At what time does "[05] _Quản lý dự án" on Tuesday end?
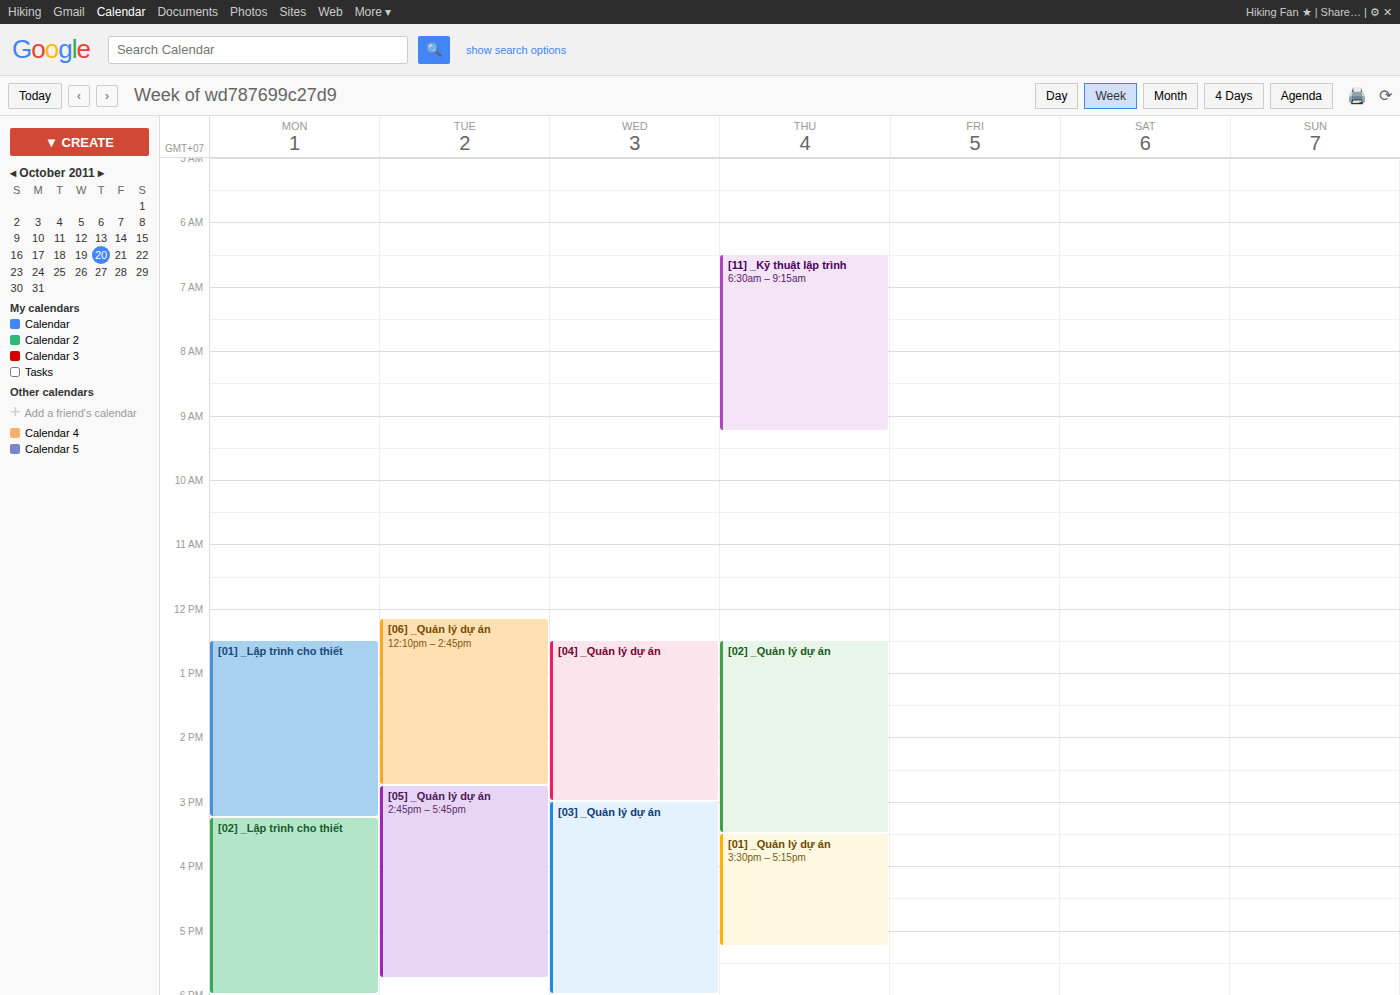
5:45 PM